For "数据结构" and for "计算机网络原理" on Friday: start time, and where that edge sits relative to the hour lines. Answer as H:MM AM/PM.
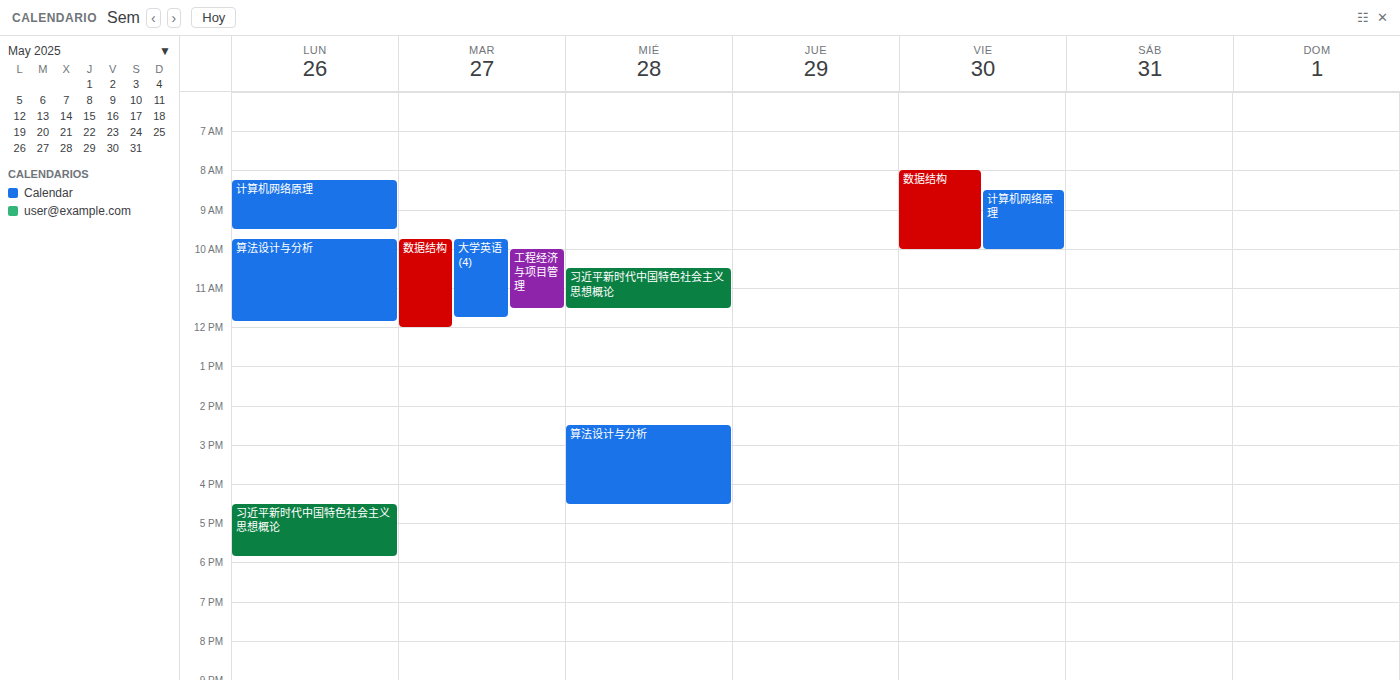
"数据结构": 8:00 AM, exactly on the 8 AM line. "计算机网络原理": 8:30 AM, halfway between the 8 AM and 9 AM lines.